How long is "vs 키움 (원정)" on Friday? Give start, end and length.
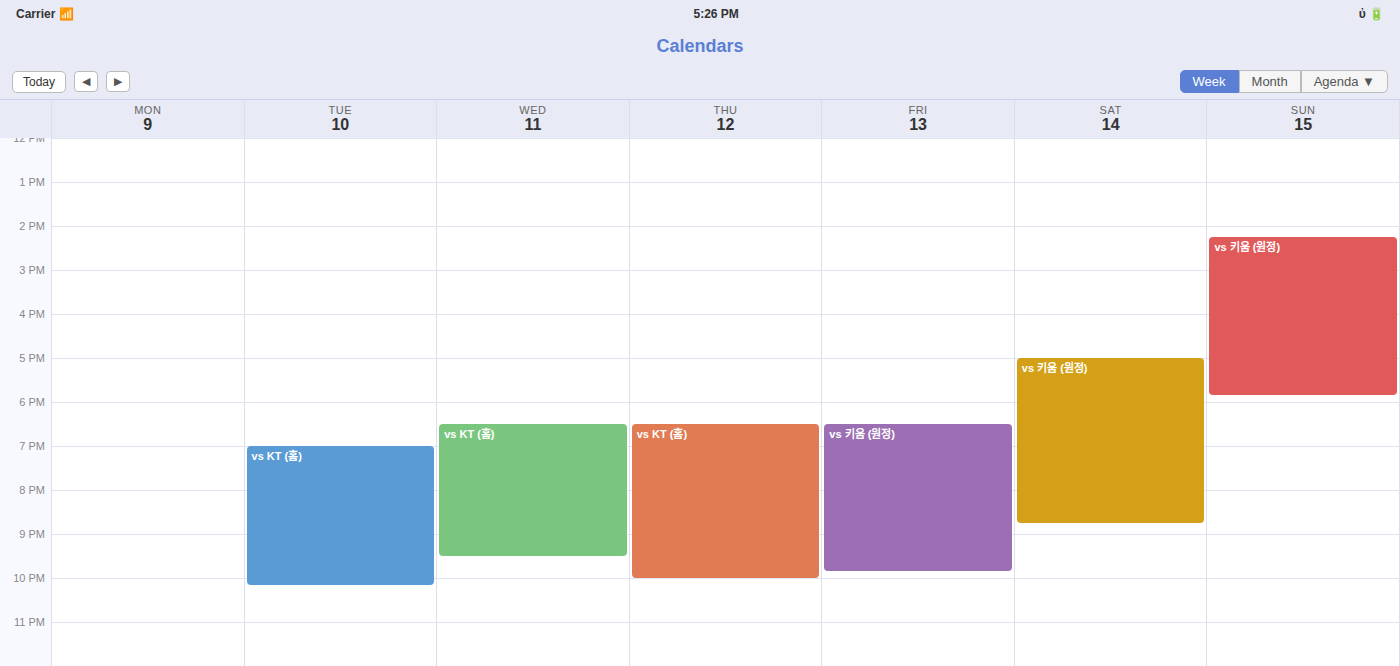
6:30 PM to 9:50 PM, 3 hours 20 minutes